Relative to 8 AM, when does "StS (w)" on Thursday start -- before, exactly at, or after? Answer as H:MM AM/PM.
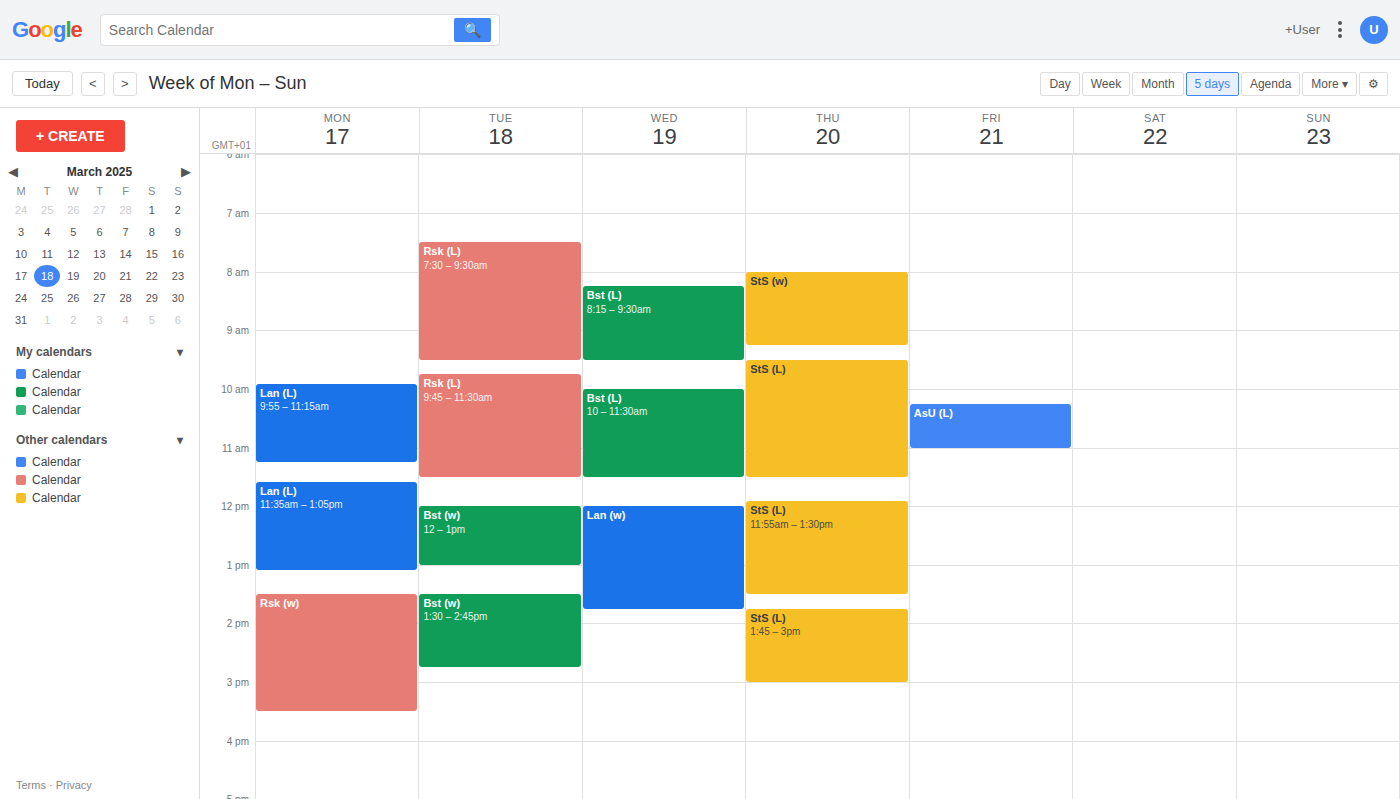
8:00 AM -- exactly at 8 AM, on the 8 AM line.